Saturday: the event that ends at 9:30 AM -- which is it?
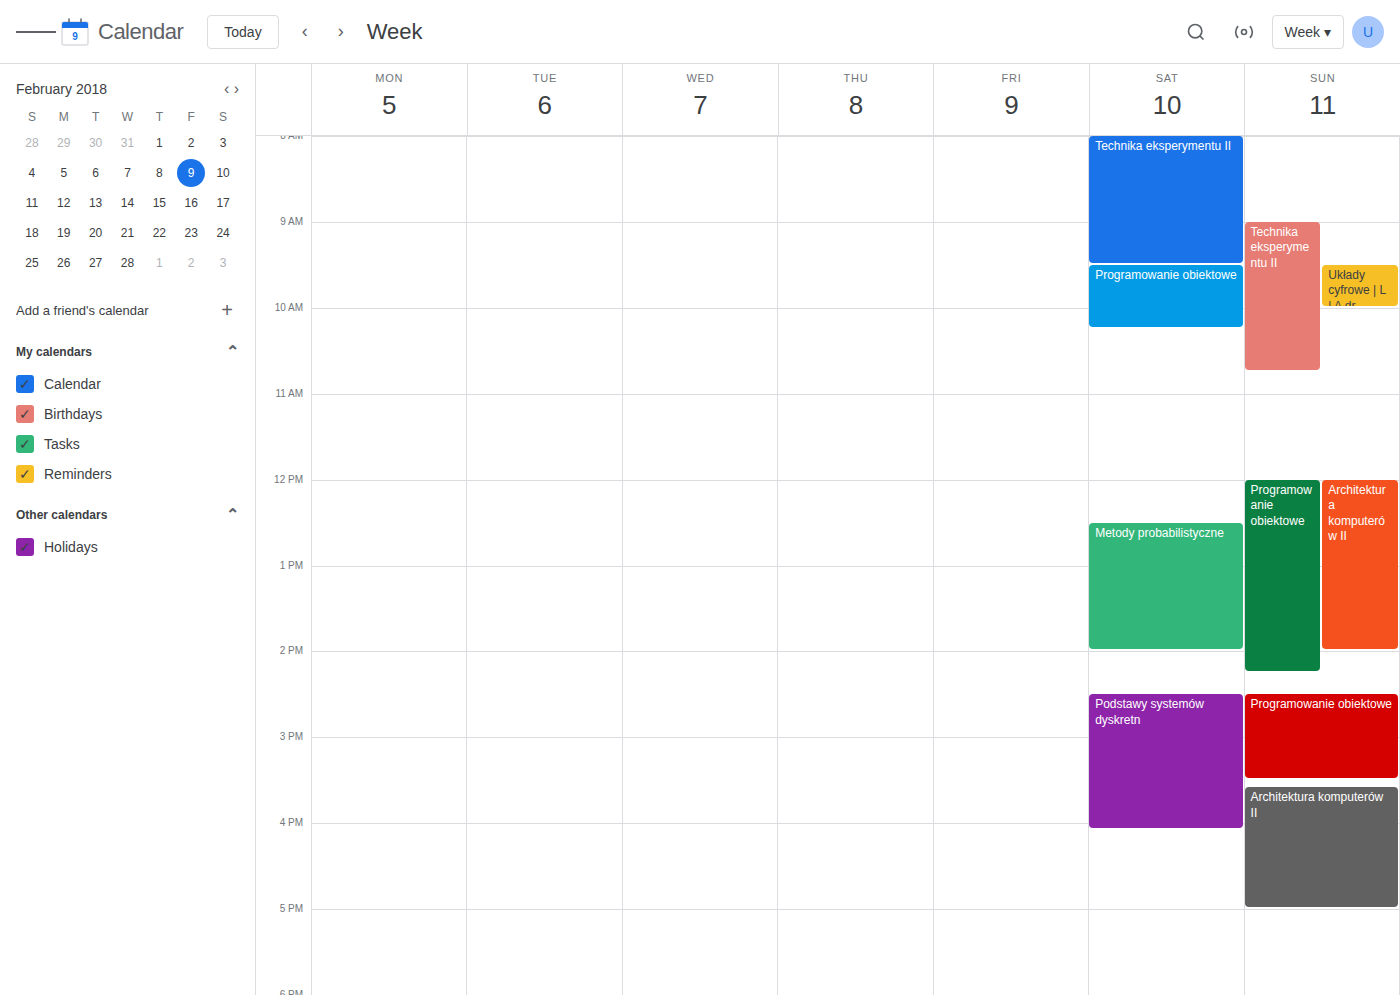
"Technika eksperymentu II"